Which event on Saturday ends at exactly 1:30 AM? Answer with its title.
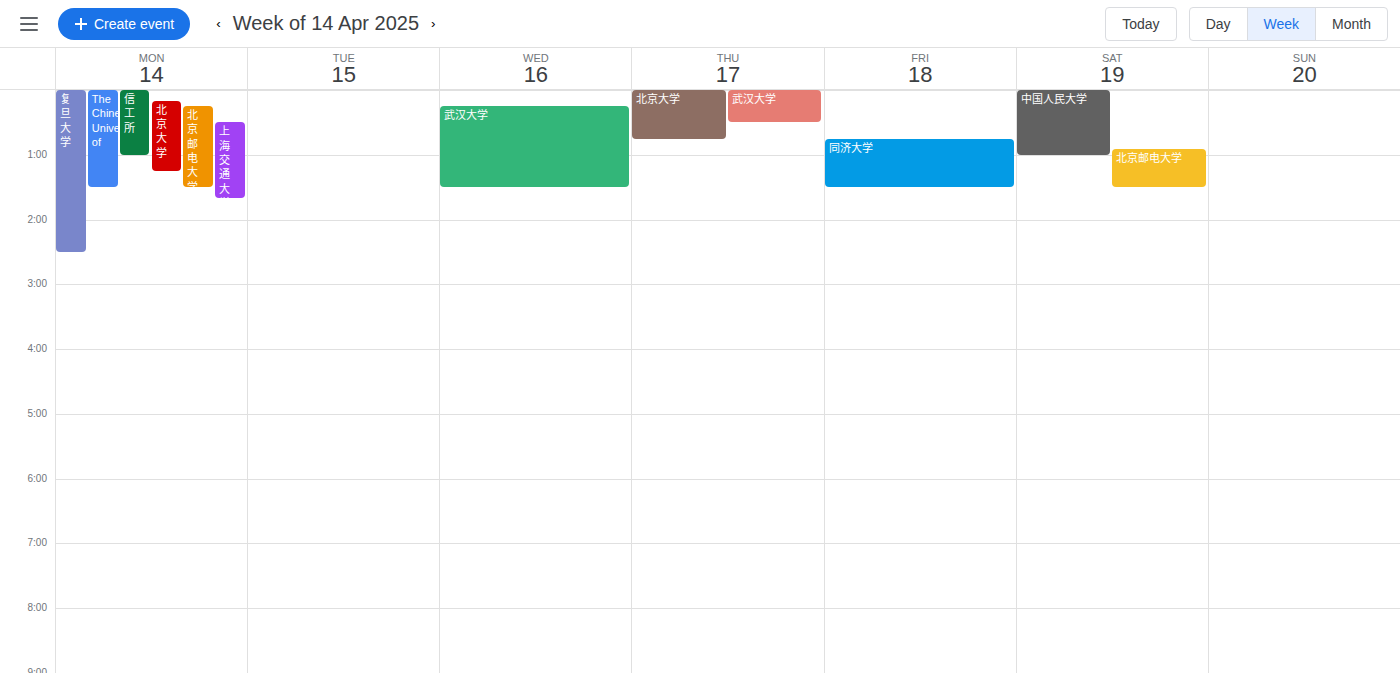
"北京邮电大学"